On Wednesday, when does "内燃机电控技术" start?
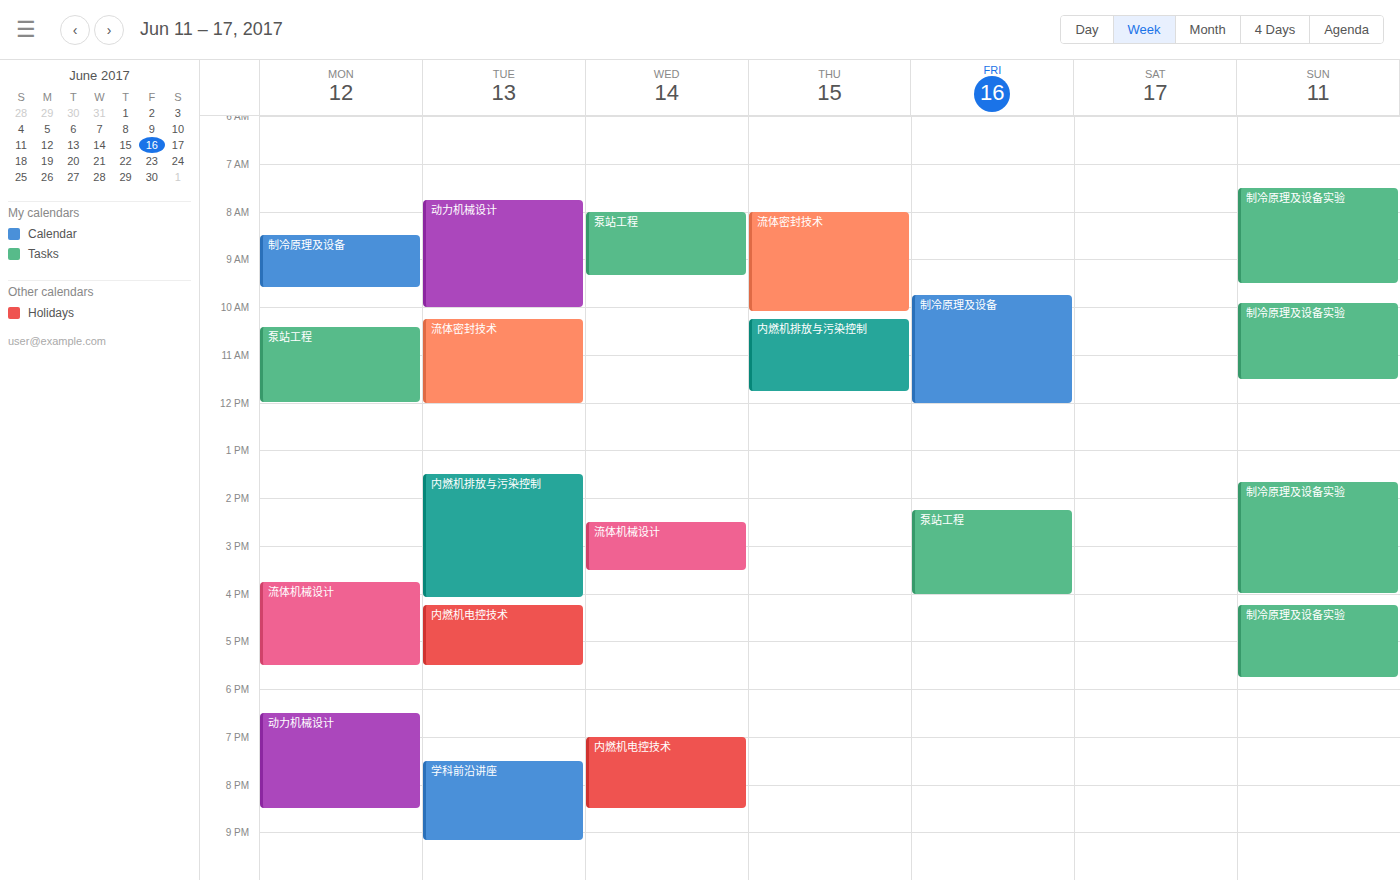
7:00 PM